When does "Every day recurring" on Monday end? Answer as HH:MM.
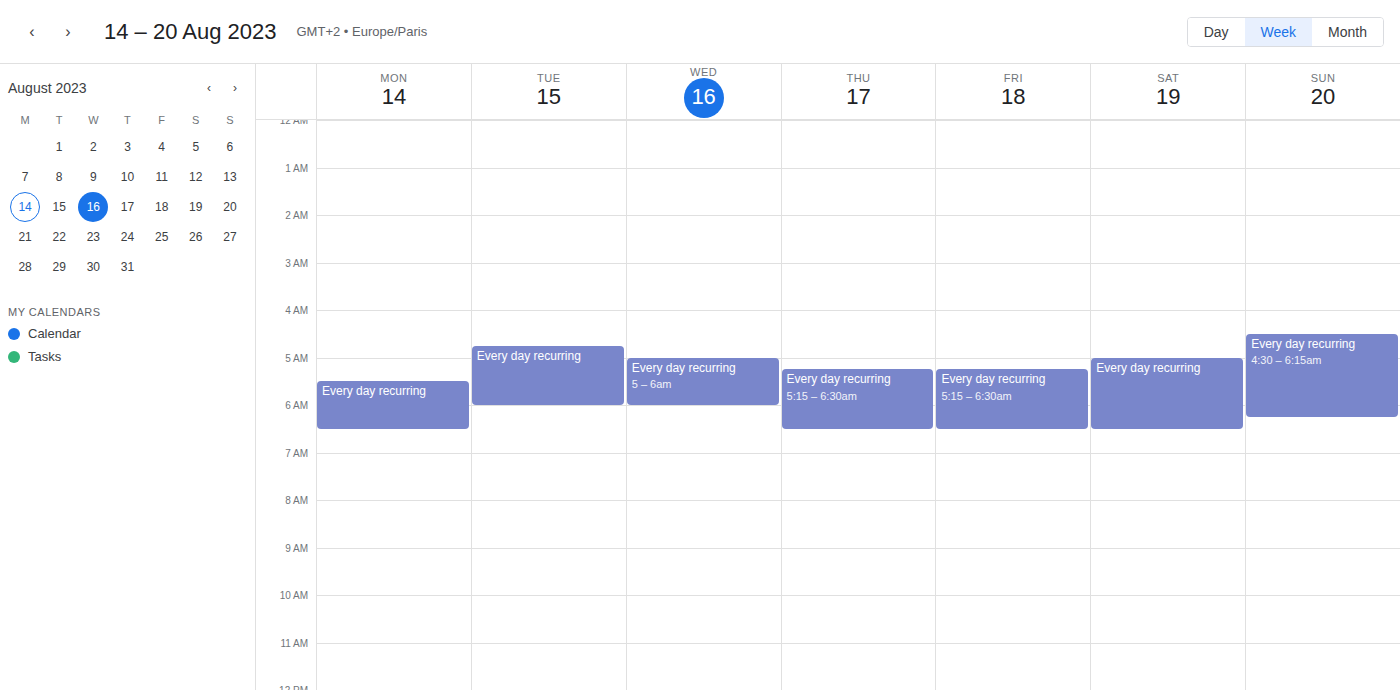
06:30